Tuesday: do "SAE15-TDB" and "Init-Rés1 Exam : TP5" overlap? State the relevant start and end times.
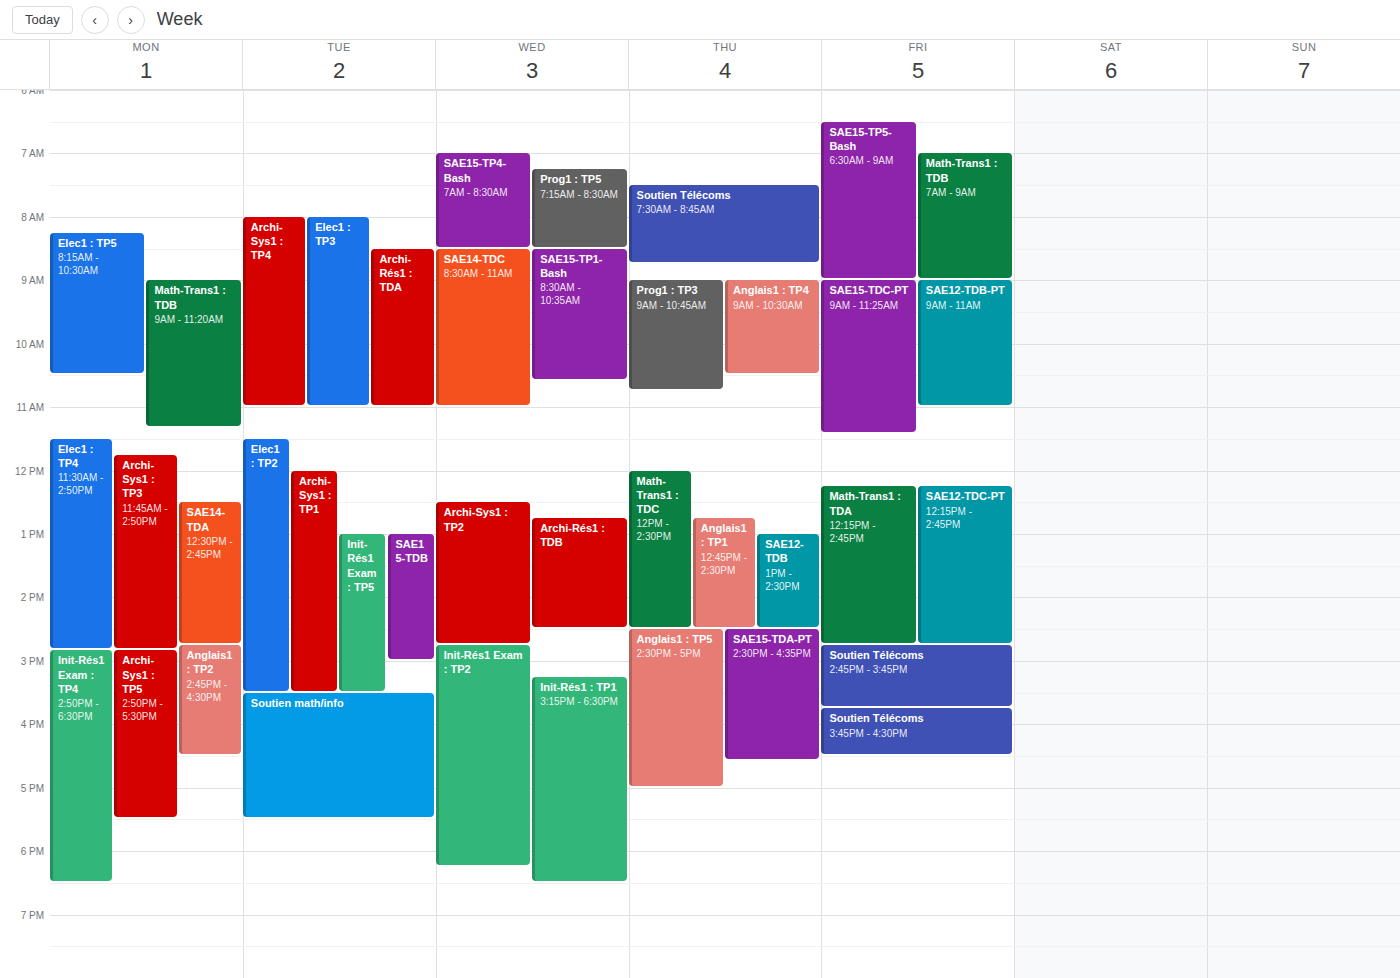
"Init-Rés1 Exam : TP5" starts at 1:00 PM, before "SAE15-TDB" ends at 3:00 PM -- they overlap.